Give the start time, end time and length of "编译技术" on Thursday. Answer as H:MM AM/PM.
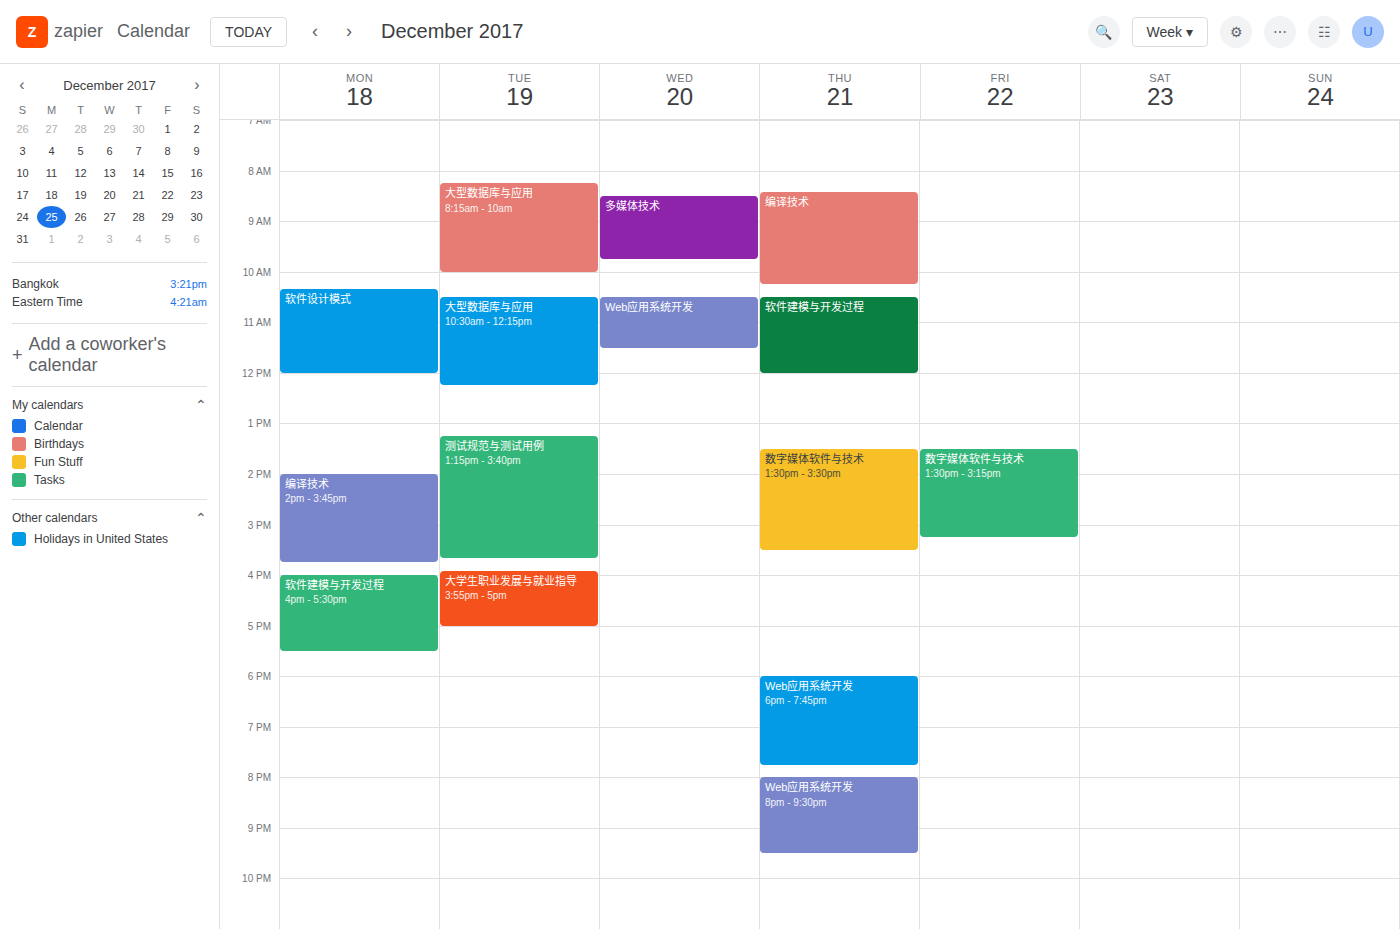
8:25 AM to 10:15 AM, 1 hour 50 minutes